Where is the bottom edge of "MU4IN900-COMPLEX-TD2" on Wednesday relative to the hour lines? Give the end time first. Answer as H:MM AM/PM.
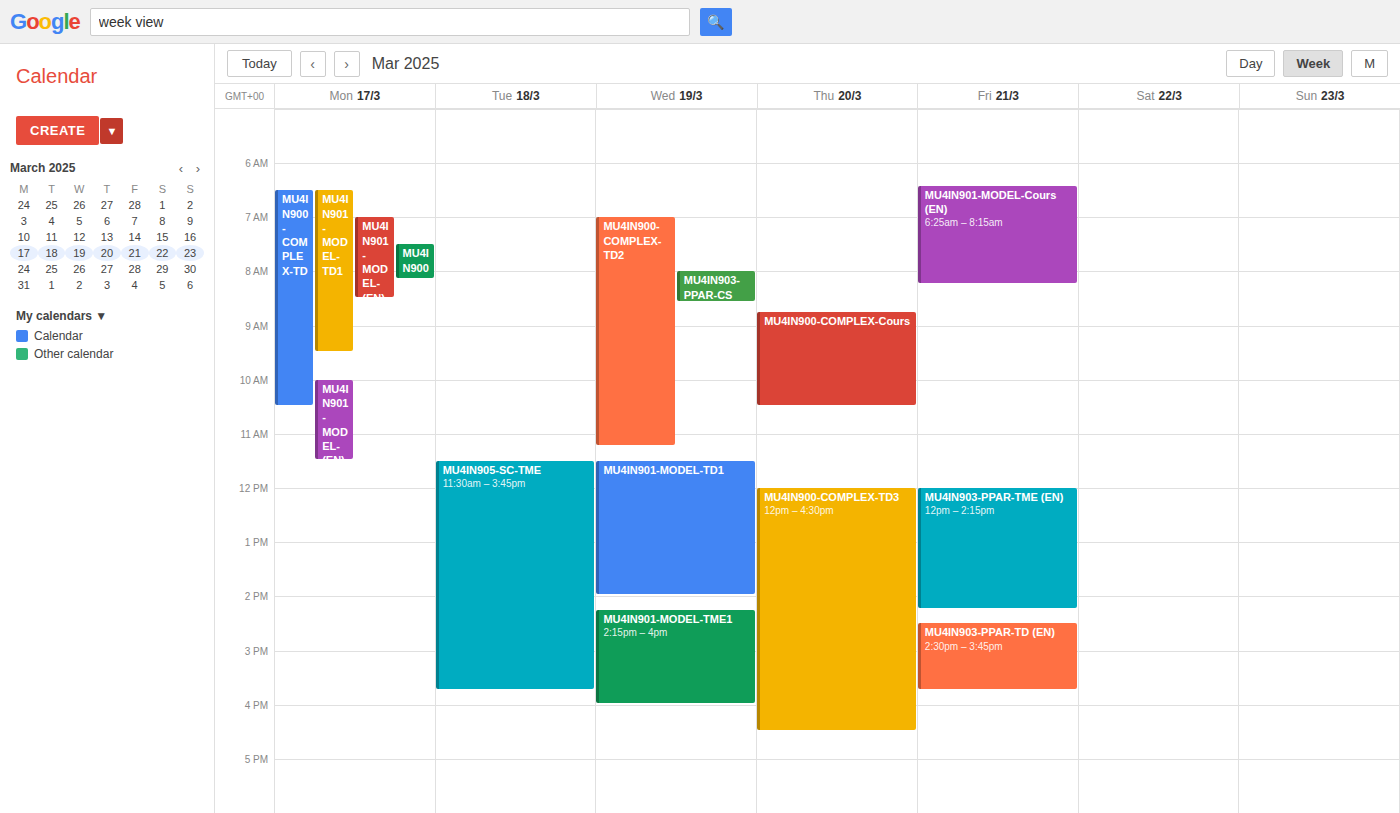
11:15 AM -- neither: a quarter of the way from the 11 AM line to the 12 PM line.